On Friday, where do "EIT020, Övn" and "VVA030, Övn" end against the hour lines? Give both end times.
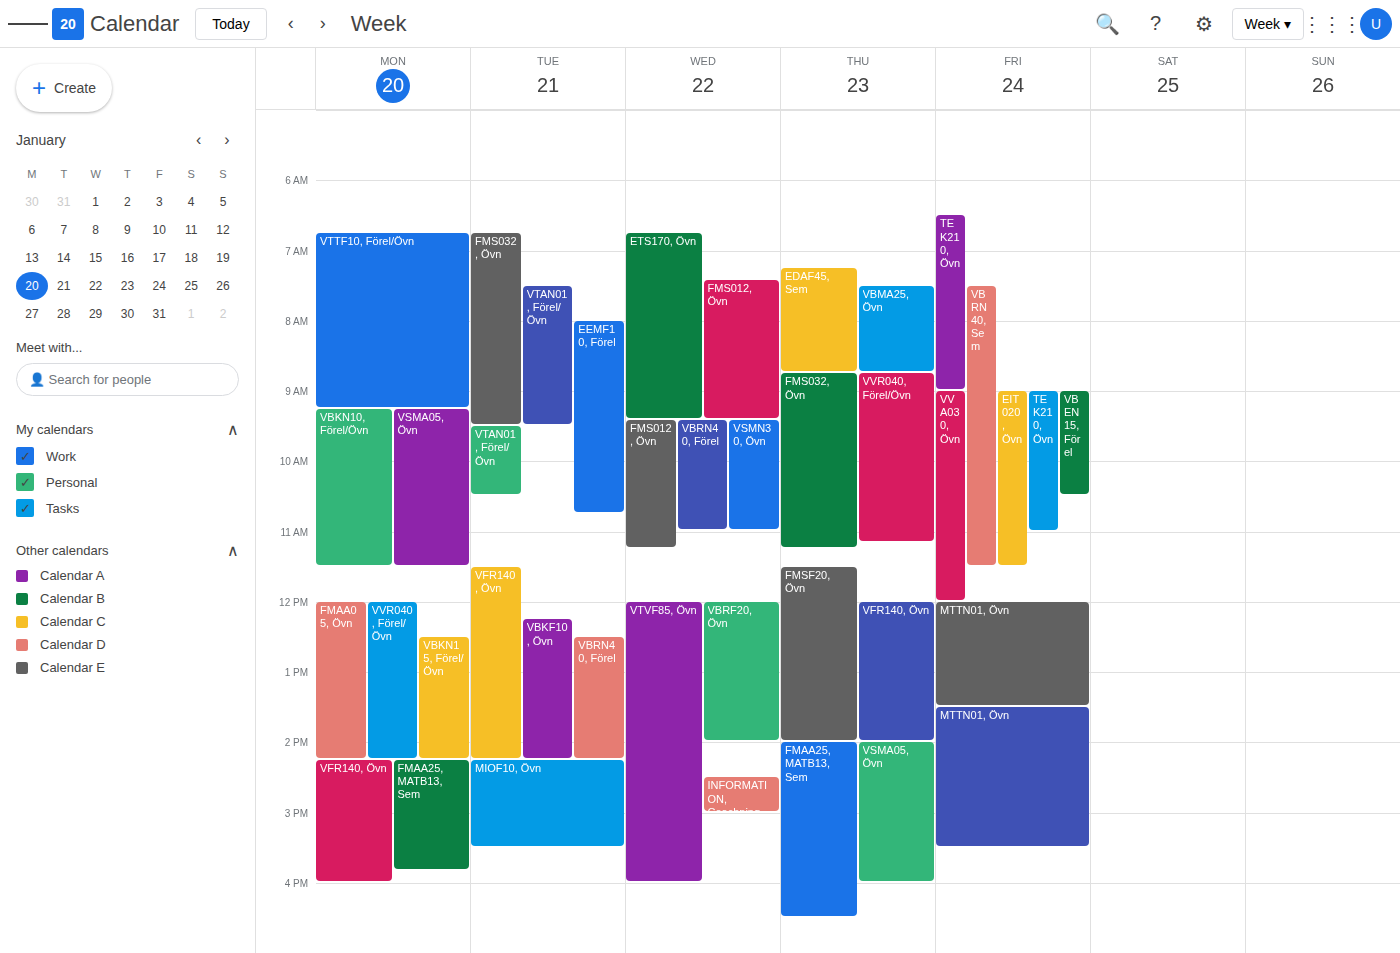
"EIT020, Övn": 11:30 AM, halfway between the 11 AM and 12 PM lines. "VVA030, Övn": 12:00 PM, exactly on the 12 PM line.